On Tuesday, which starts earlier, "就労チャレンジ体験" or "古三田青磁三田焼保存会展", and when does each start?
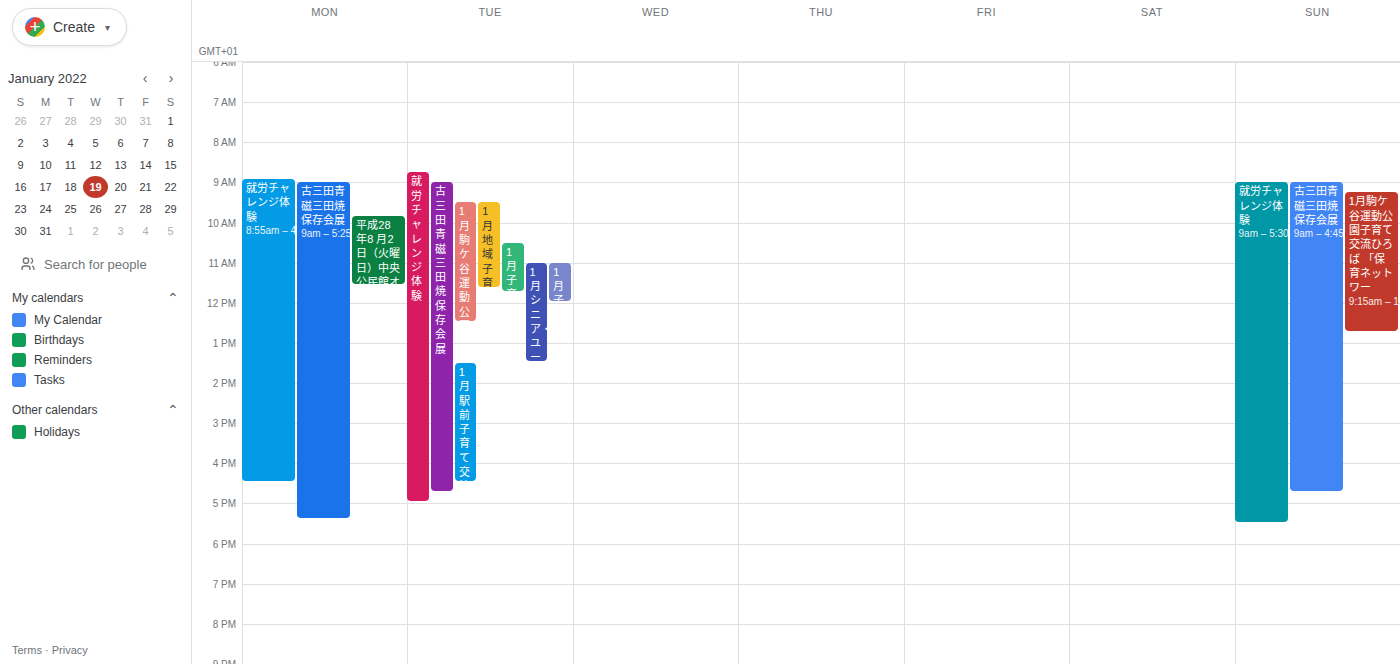
"就労チャレンジ体験" 8:45 AM; "古三田青磁三田焼保存会展" 9:00 AM.